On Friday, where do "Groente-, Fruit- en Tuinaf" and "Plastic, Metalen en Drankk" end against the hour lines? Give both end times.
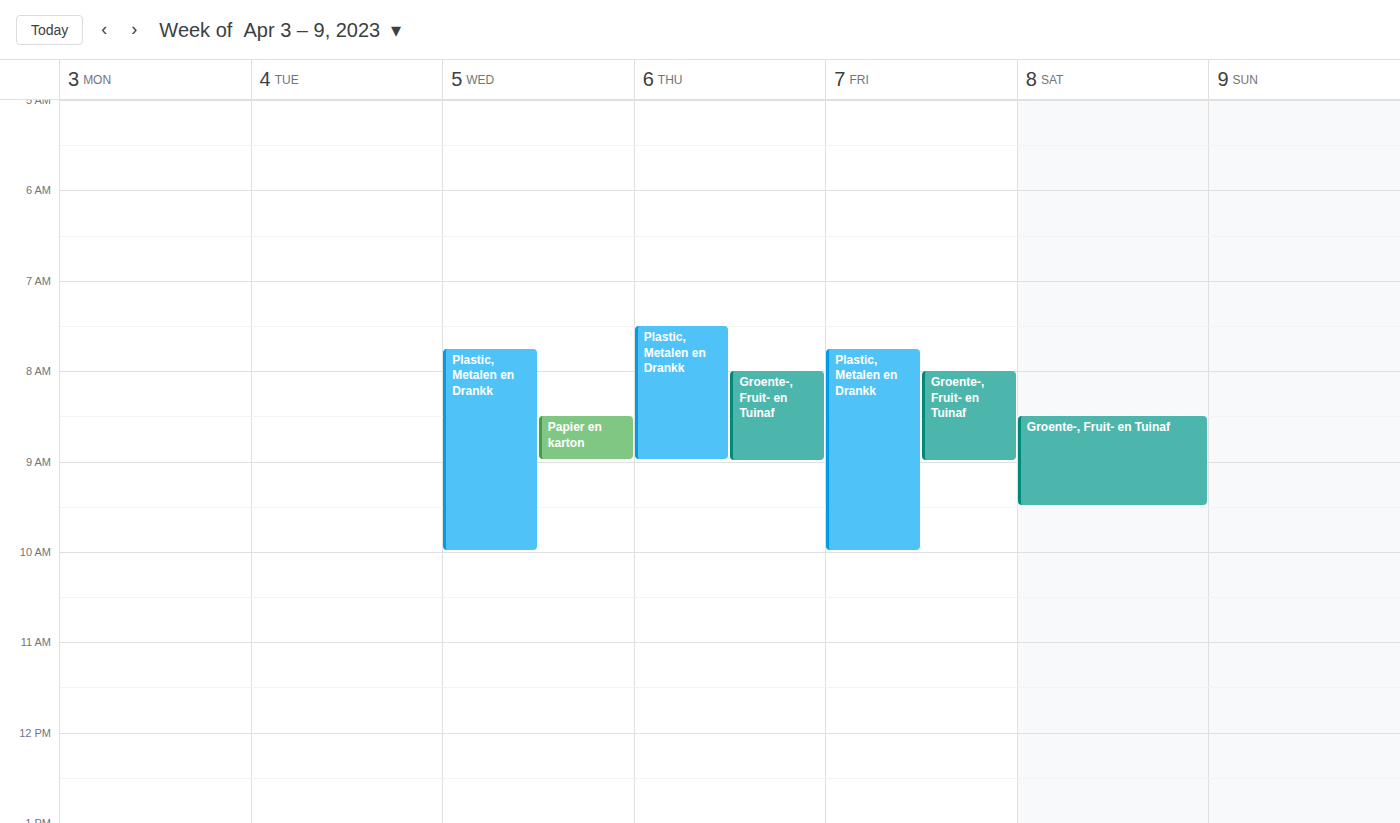
"Groente-, Fruit- en Tuinaf": 9:00 AM, exactly on the 9 AM line. "Plastic, Metalen en Drankk": 10:00 AM, exactly on the 10 AM line.